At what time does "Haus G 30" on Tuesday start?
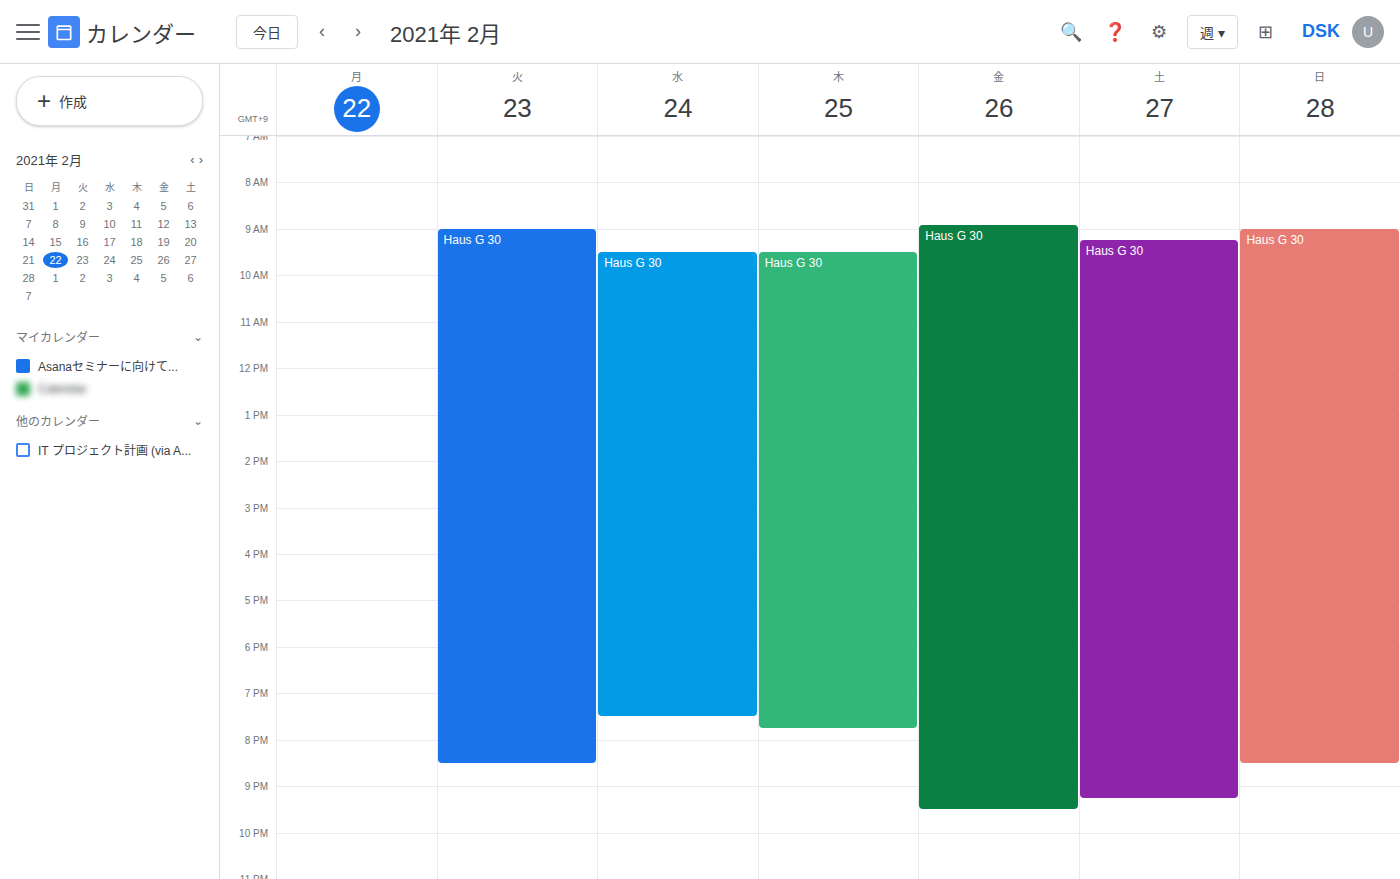
9:00 AM